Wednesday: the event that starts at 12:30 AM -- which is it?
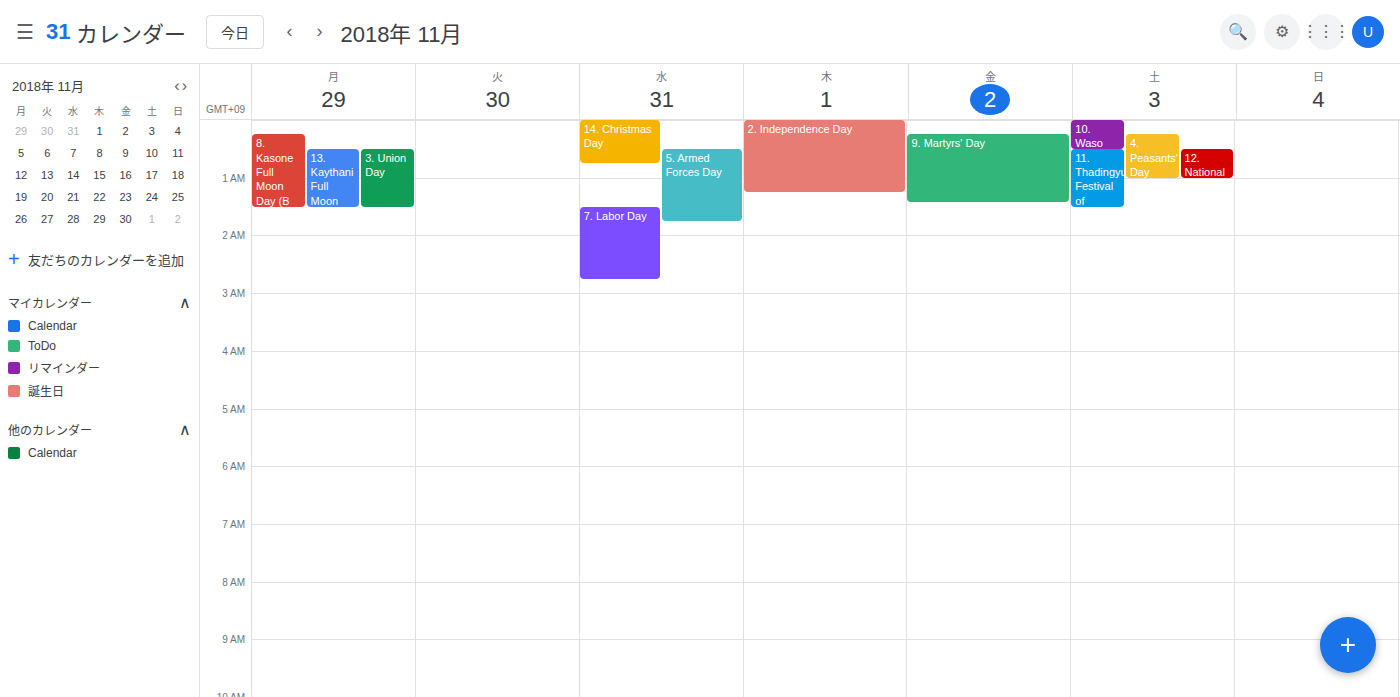
"5. Armed Forces Day"